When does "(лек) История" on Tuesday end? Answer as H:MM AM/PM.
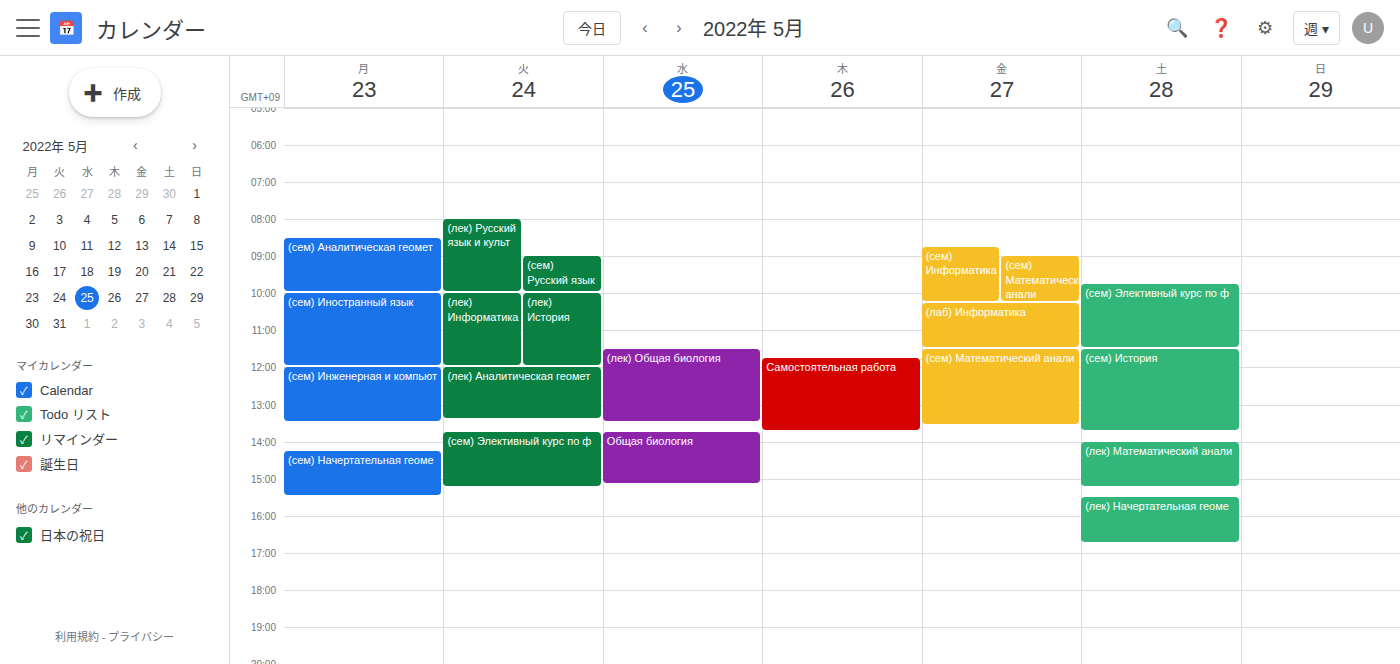
12:00 PM